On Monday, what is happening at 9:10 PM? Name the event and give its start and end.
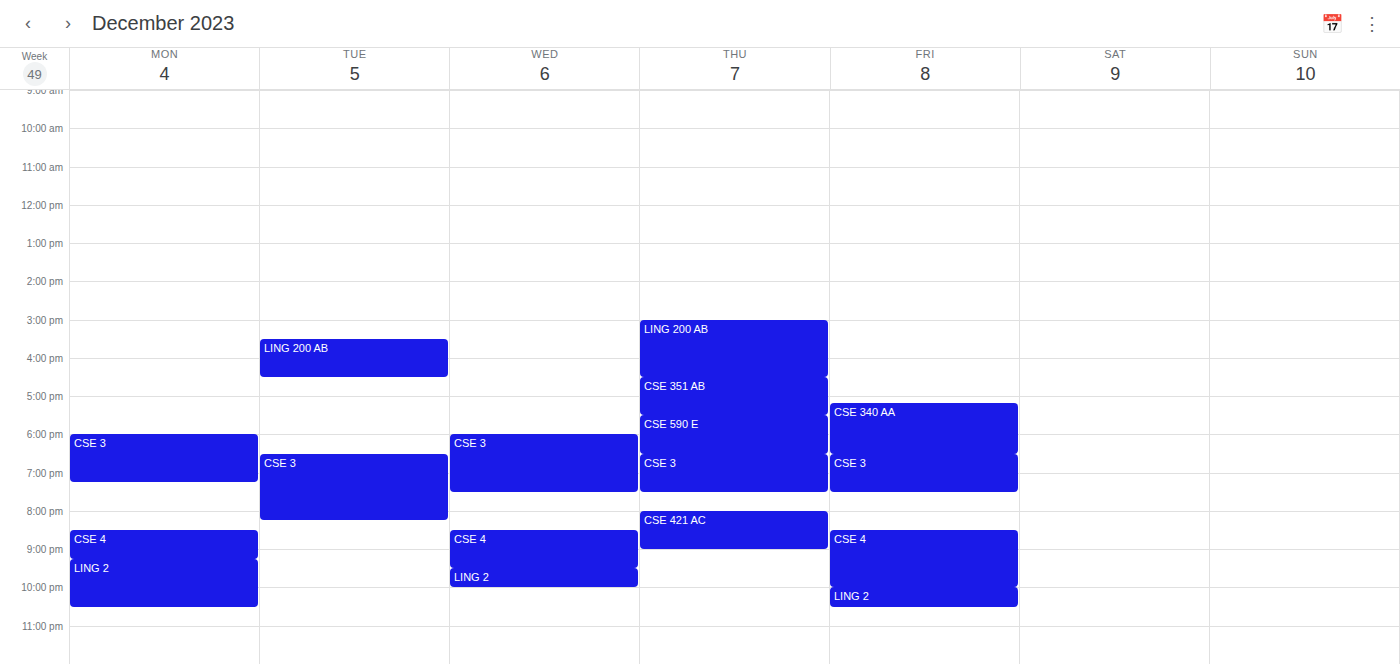
"CSE 4", 8:30 PM to 9:15 PM